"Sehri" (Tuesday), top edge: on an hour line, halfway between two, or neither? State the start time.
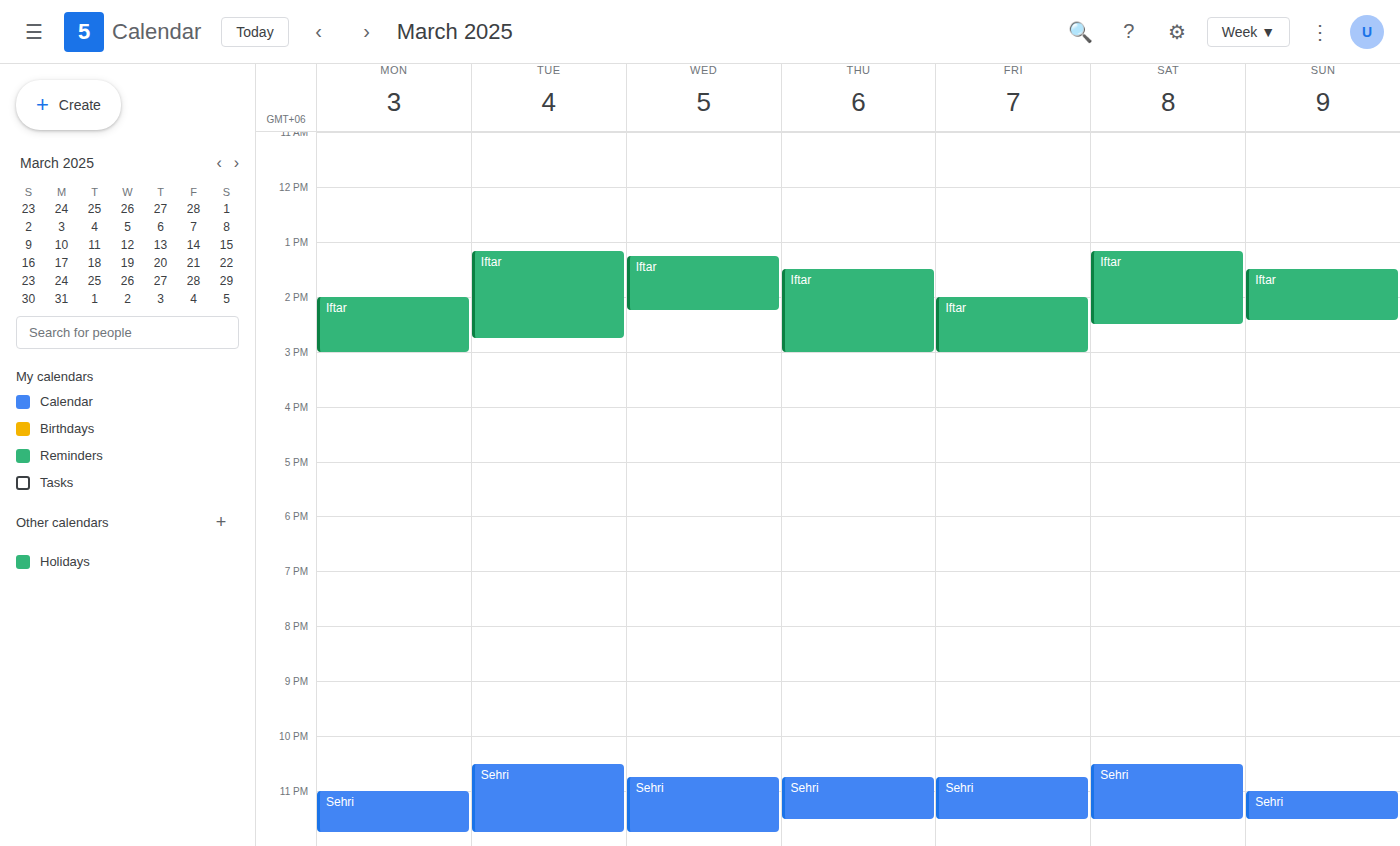
10:30 PM -- halfway between the 10 PM and 11 PM lines.